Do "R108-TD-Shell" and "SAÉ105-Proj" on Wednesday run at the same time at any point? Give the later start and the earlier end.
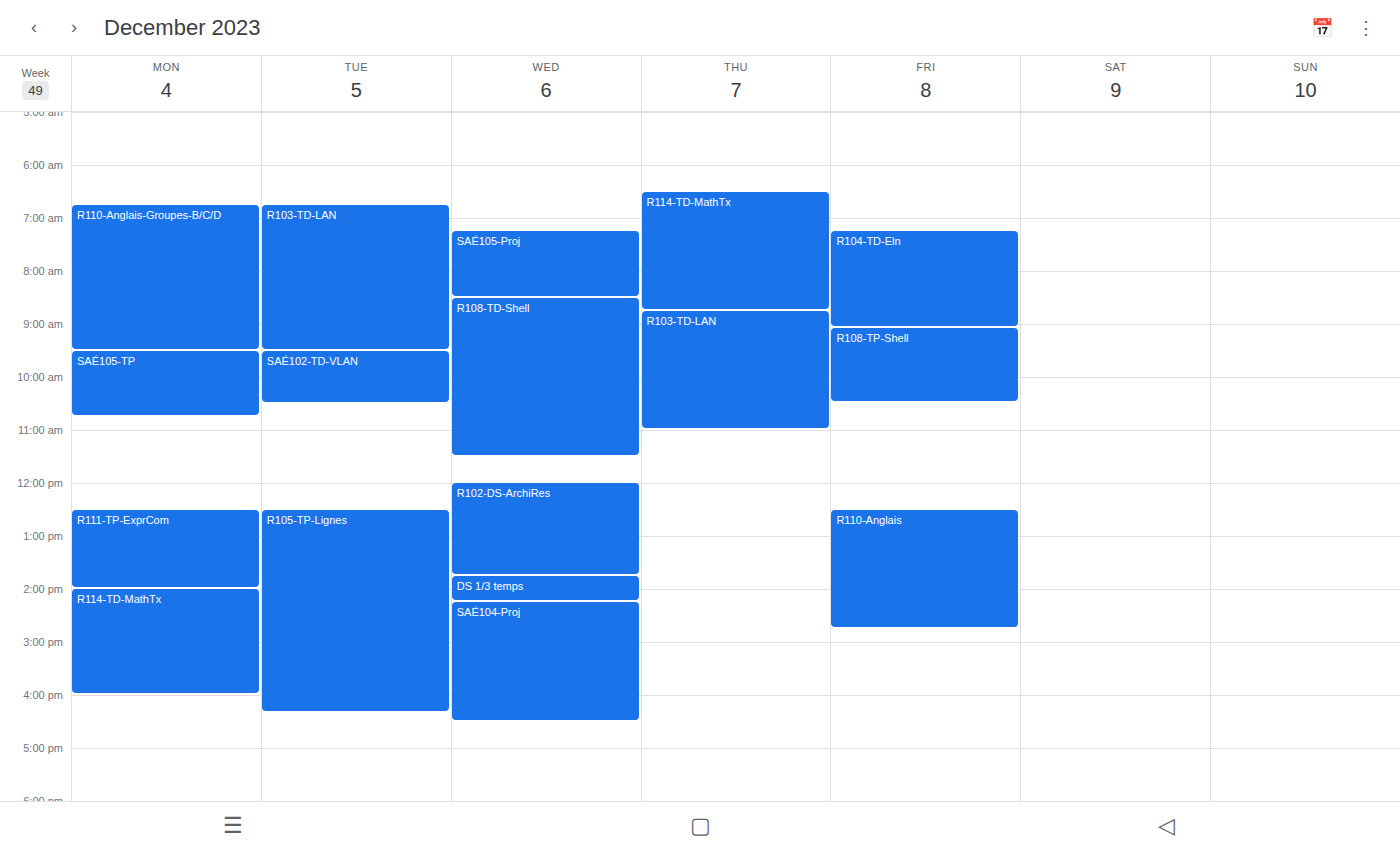
"SAÉ105-Proj" ends at 8:30 AM, exactly when "R108-TD-Shell" starts -- they touch but do not overlap.